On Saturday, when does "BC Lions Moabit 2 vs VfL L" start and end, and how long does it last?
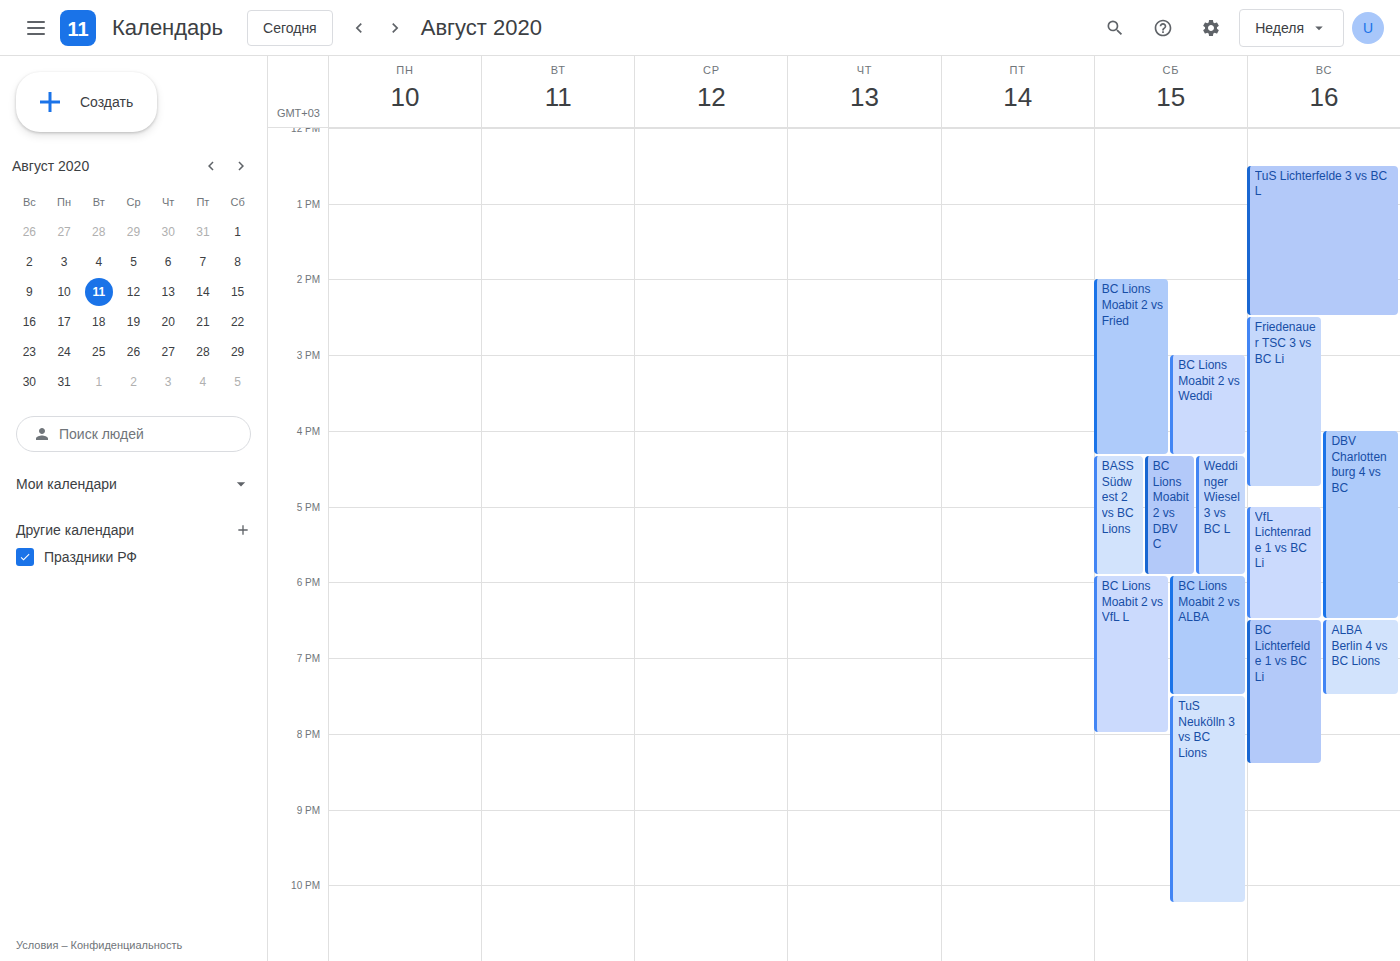
5:55 PM to 8:00 PM, 2 hours 5 minutes